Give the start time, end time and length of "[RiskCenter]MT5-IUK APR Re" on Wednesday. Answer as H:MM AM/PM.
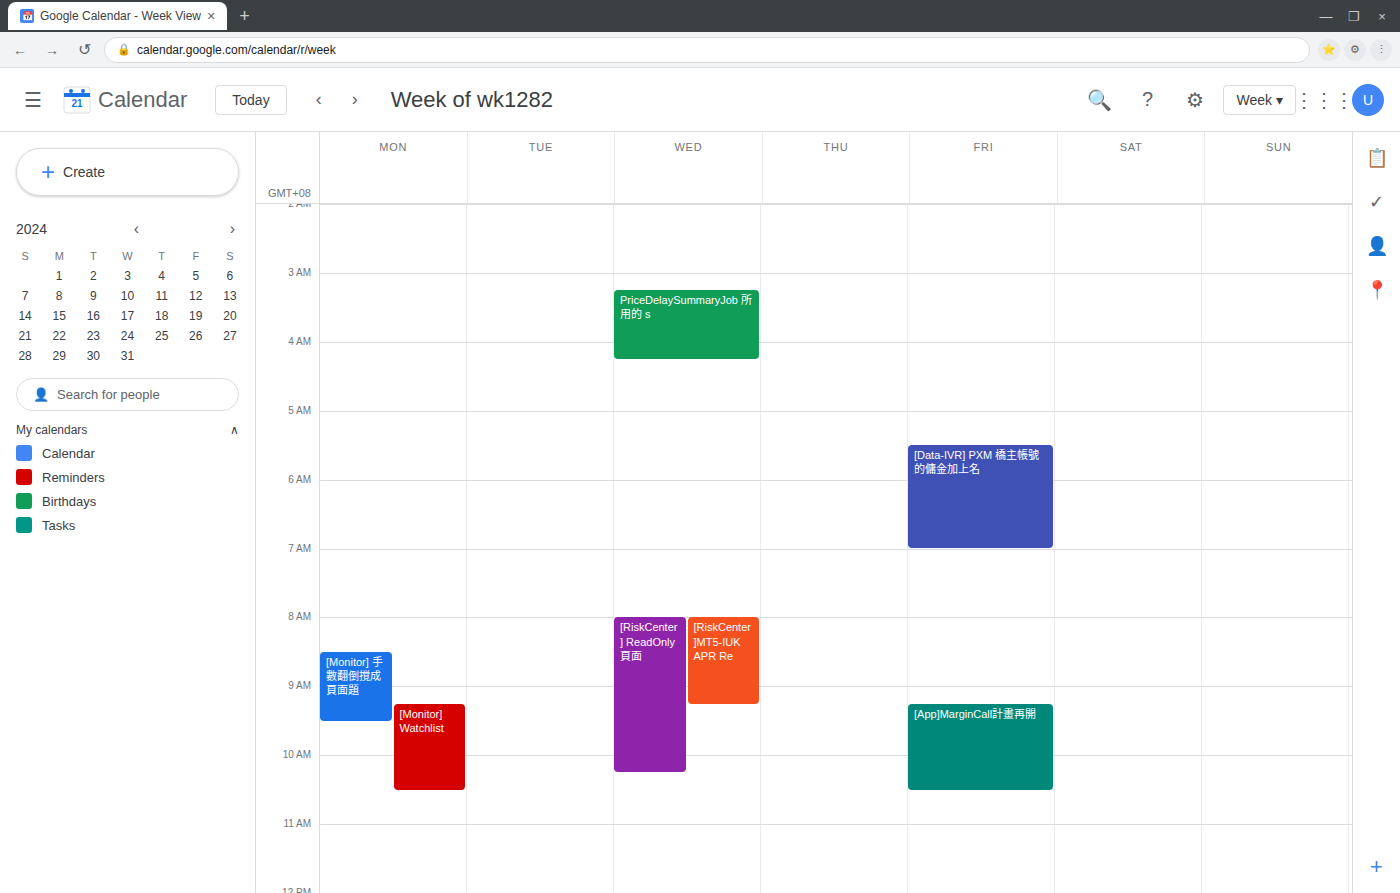
8:00 AM to 9:15 AM, 1 hour 15 minutes